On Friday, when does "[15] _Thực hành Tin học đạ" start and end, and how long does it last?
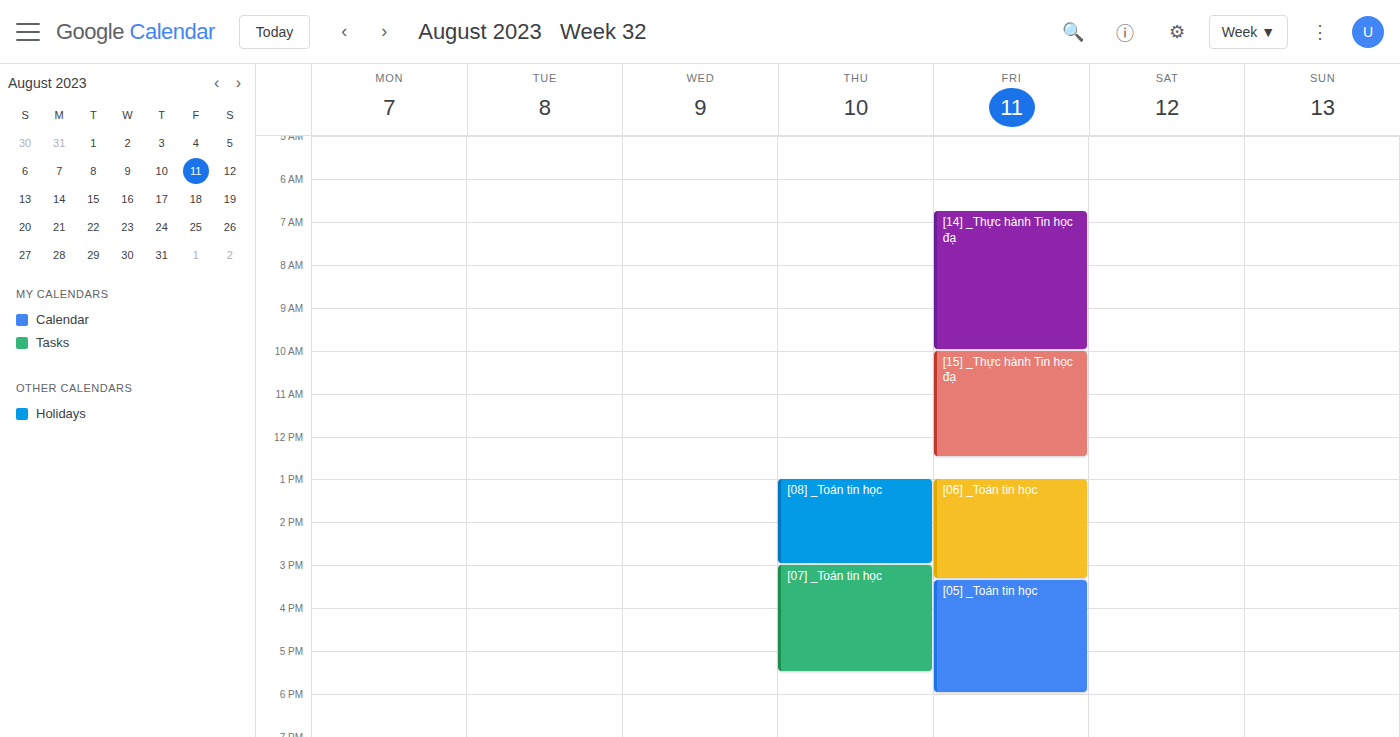
10:00 AM to 12:30 PM, 2 hours 30 minutes